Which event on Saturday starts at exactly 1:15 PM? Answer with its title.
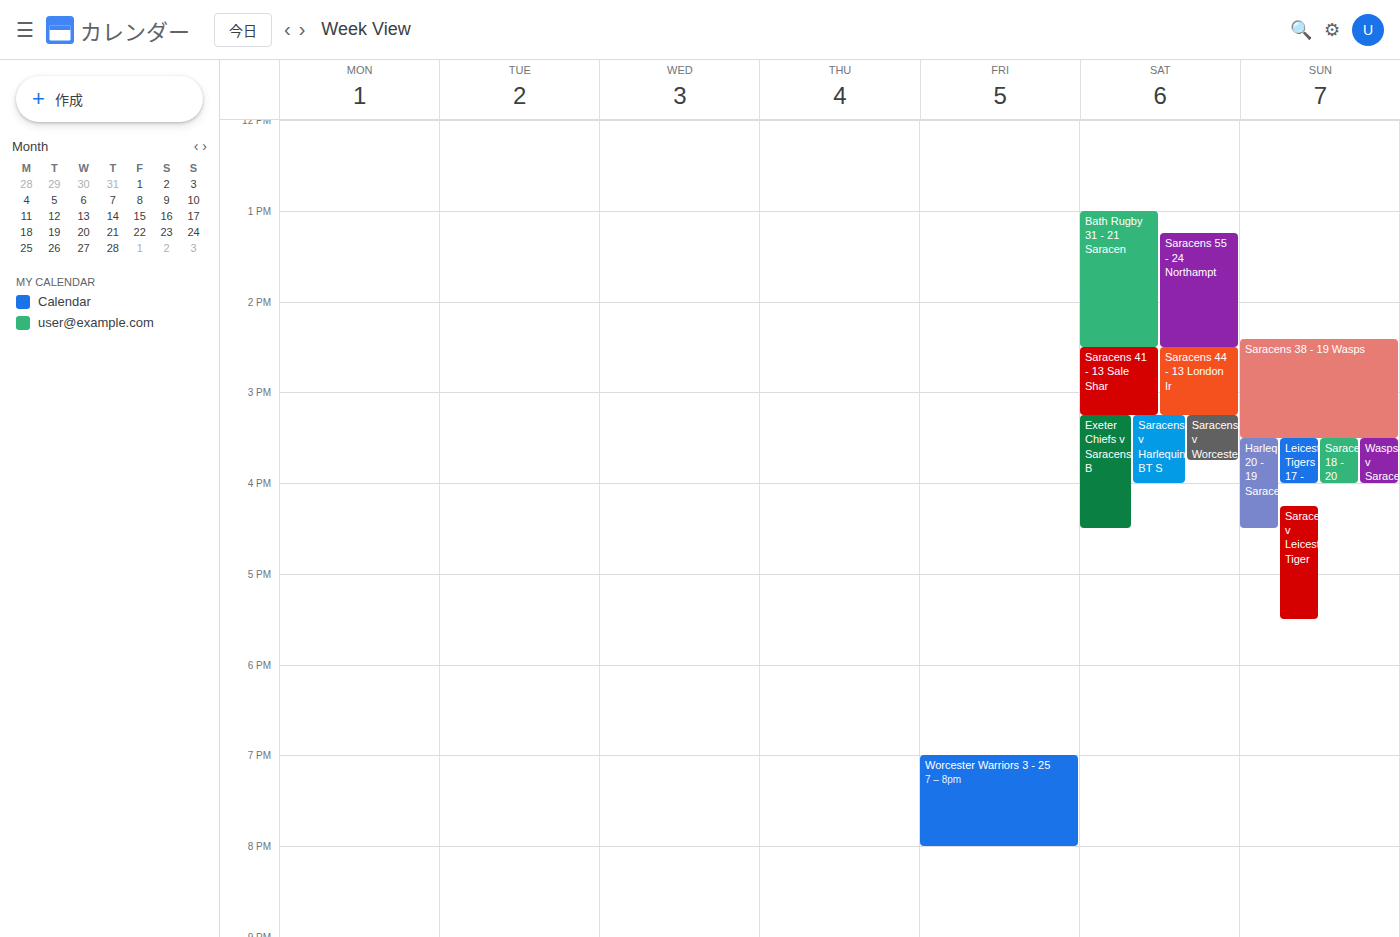
"Saracens 55 - 24 Northampt"